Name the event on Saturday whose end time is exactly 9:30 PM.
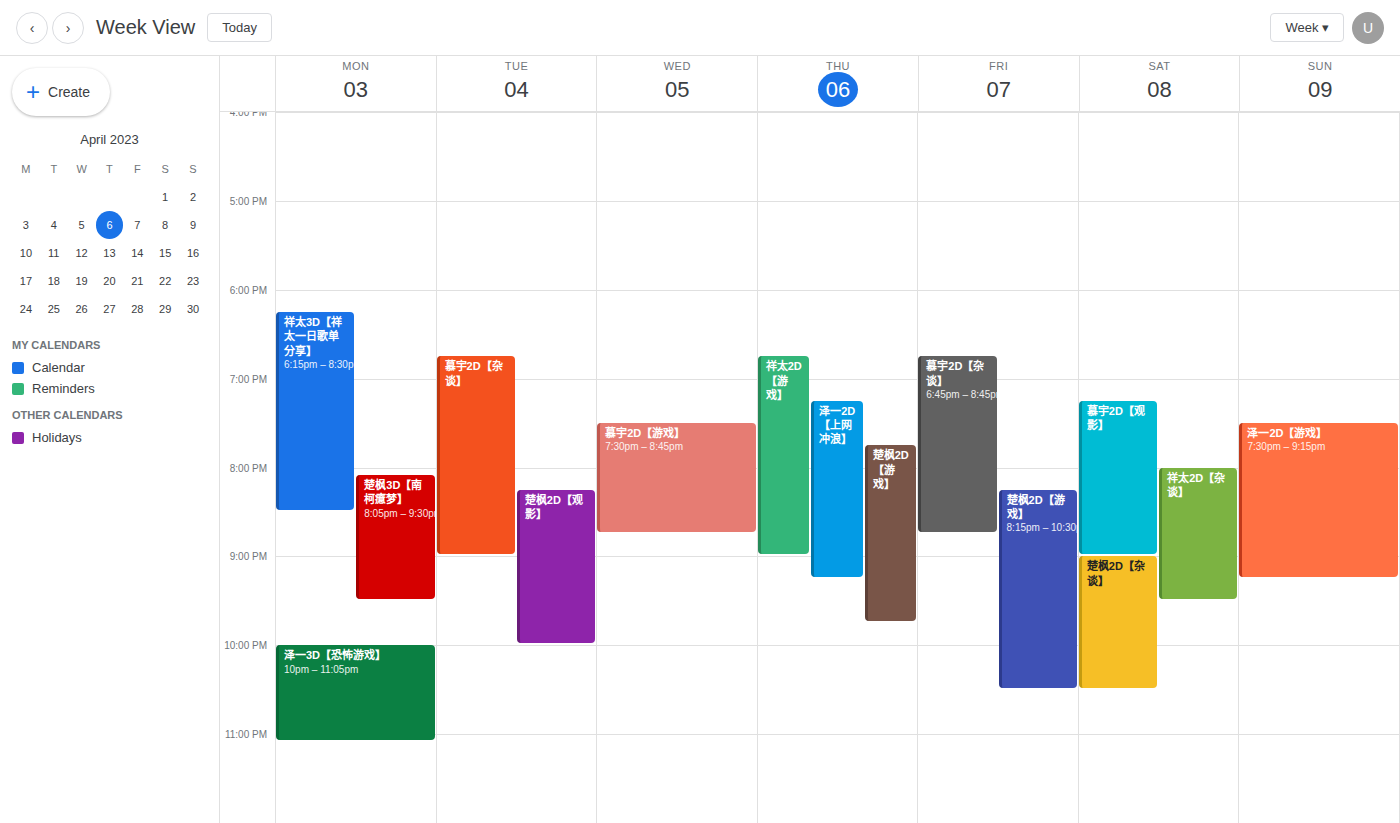
"祥太2D【杂谈】"